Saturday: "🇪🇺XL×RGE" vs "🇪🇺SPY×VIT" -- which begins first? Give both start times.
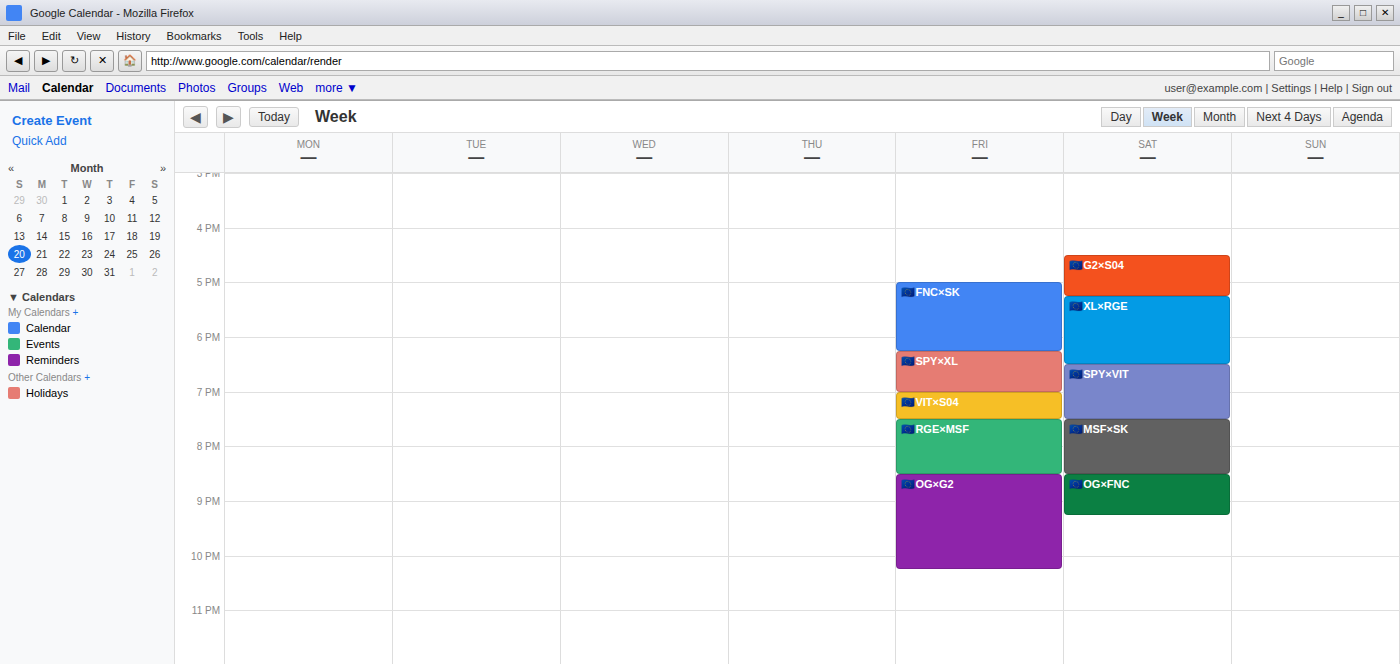
"🇪🇺XL×RGE" 5:15 PM; "🇪🇺SPY×VIT" 6:30 PM.